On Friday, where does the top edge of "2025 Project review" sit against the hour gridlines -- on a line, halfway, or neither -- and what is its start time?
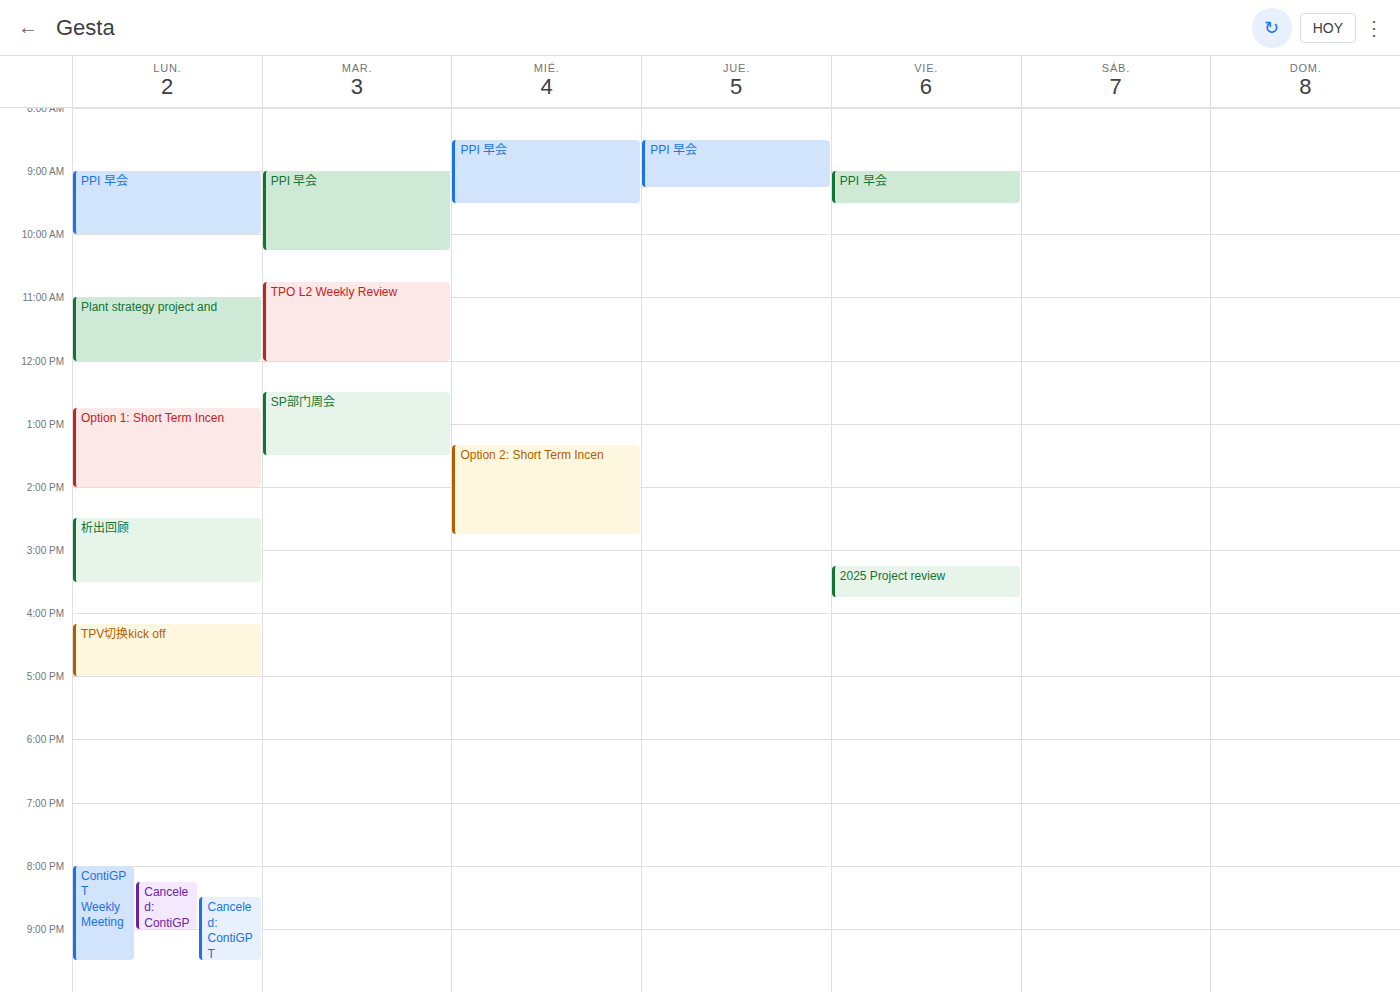
3:15 PM -- neither: a quarter of the way from the 3 PM line to the 4 PM line.